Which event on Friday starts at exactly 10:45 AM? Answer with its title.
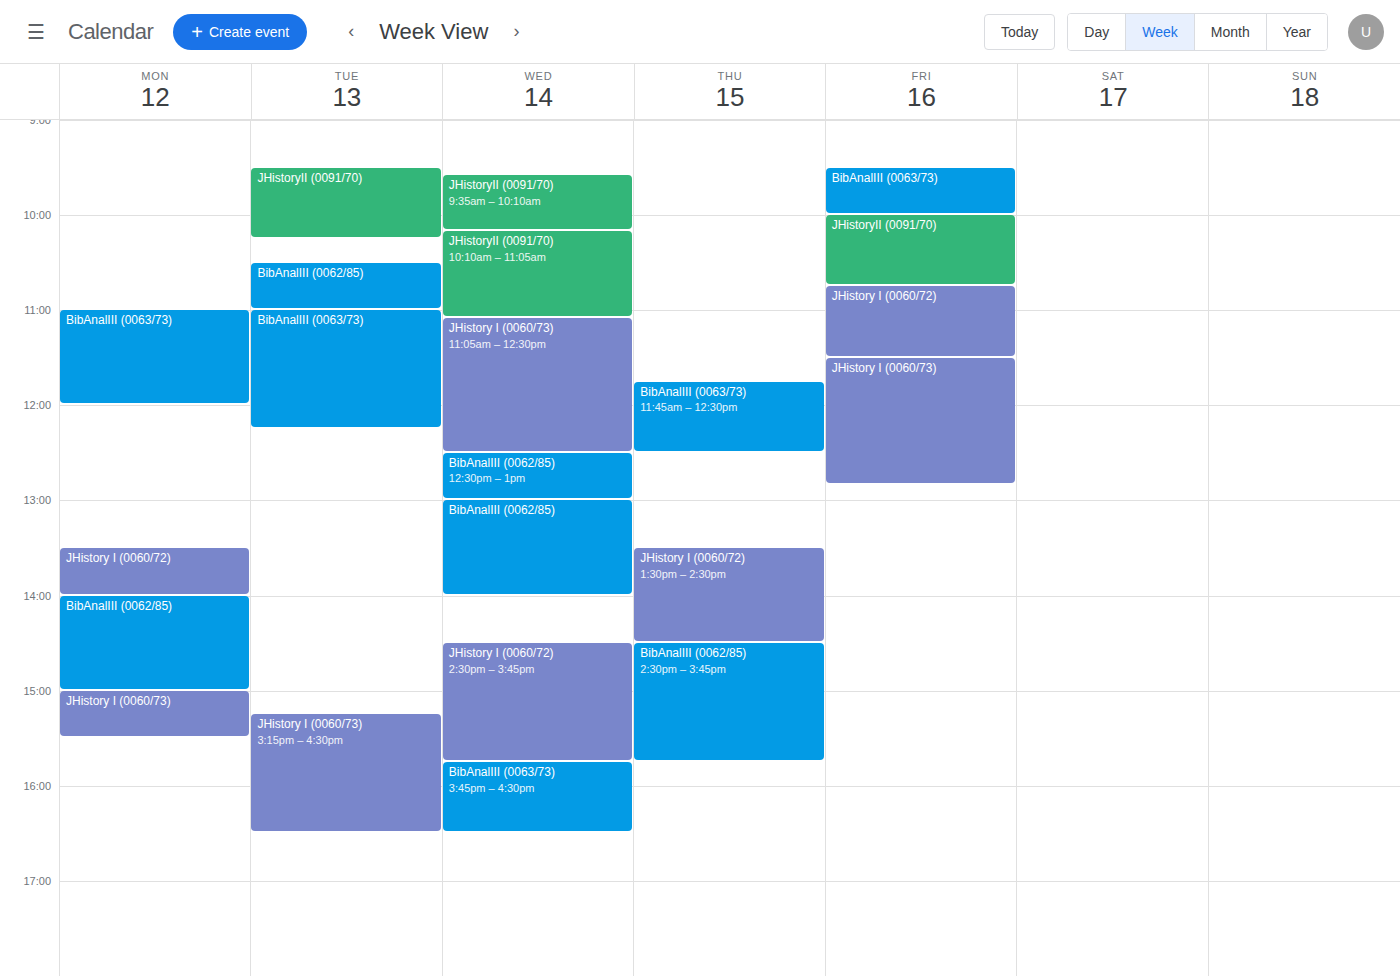
"JHistory I (0060/72)"